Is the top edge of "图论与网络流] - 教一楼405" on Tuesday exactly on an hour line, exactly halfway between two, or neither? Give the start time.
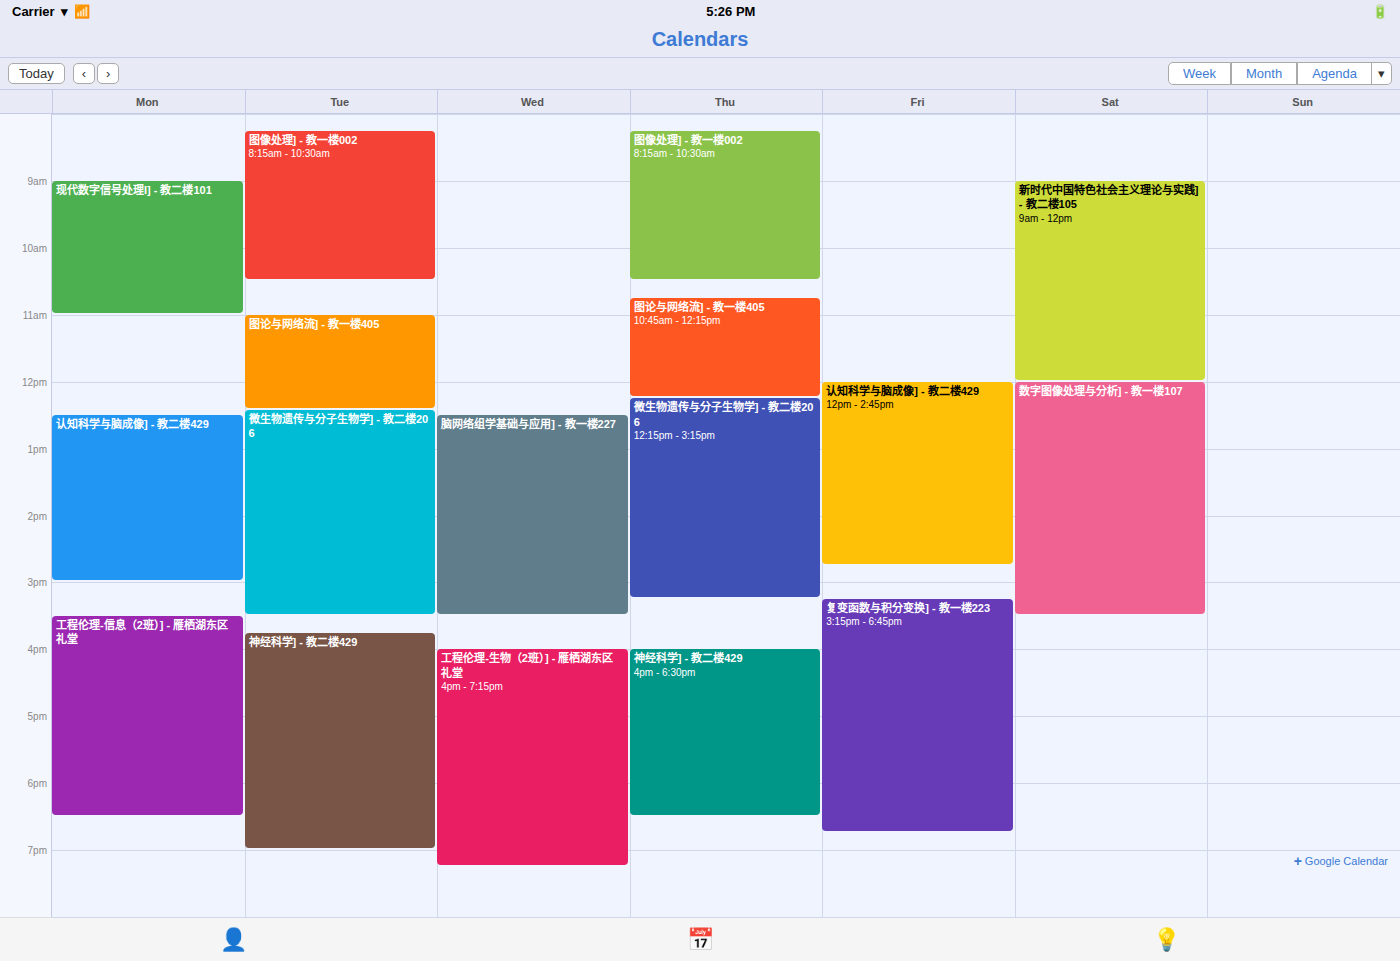
11:00 AM -- exactly on the 11 AM line.